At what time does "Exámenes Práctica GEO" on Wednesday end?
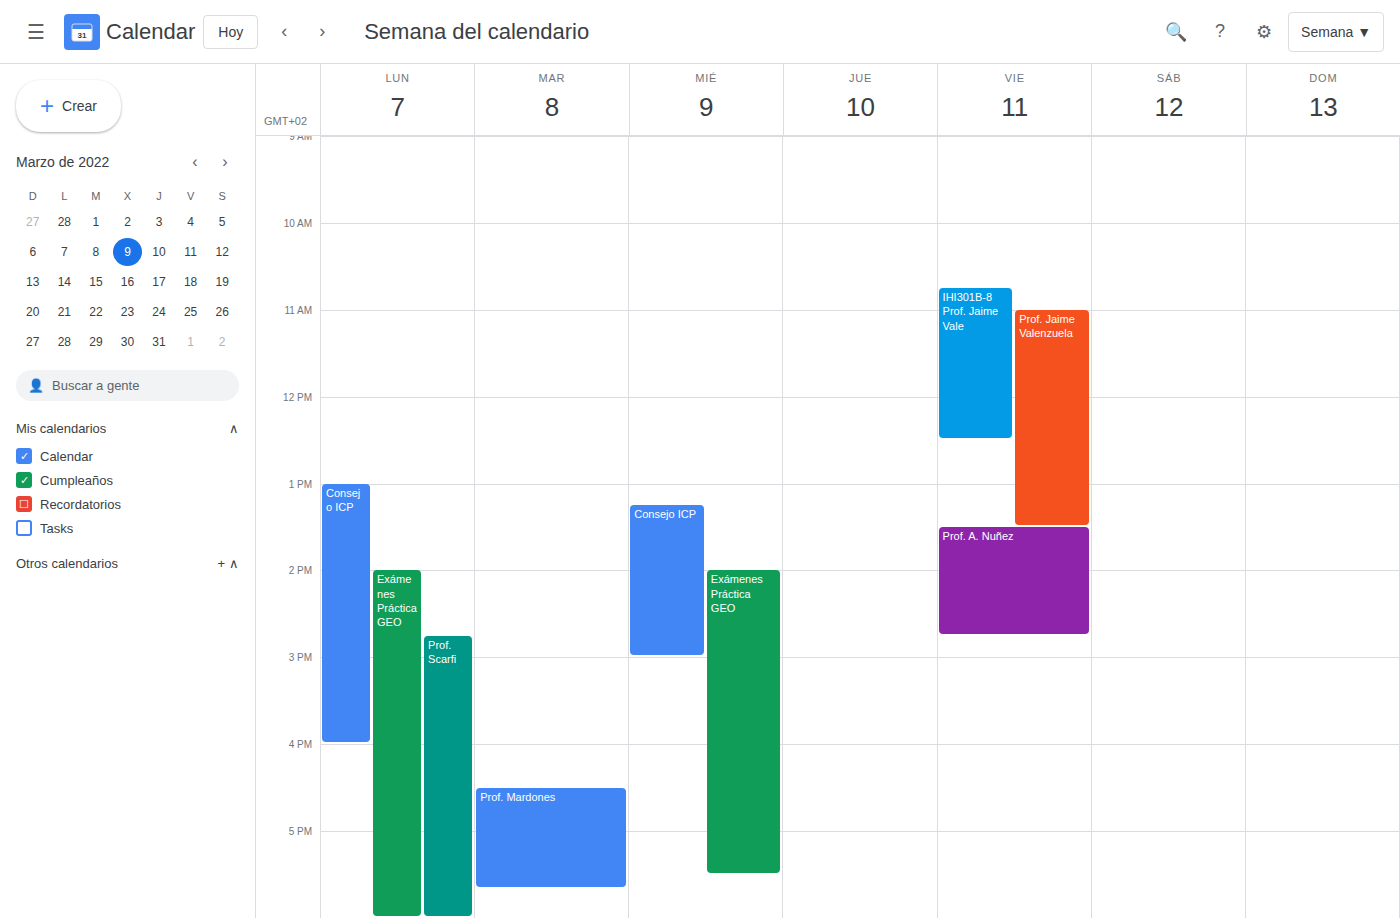
5:30 PM